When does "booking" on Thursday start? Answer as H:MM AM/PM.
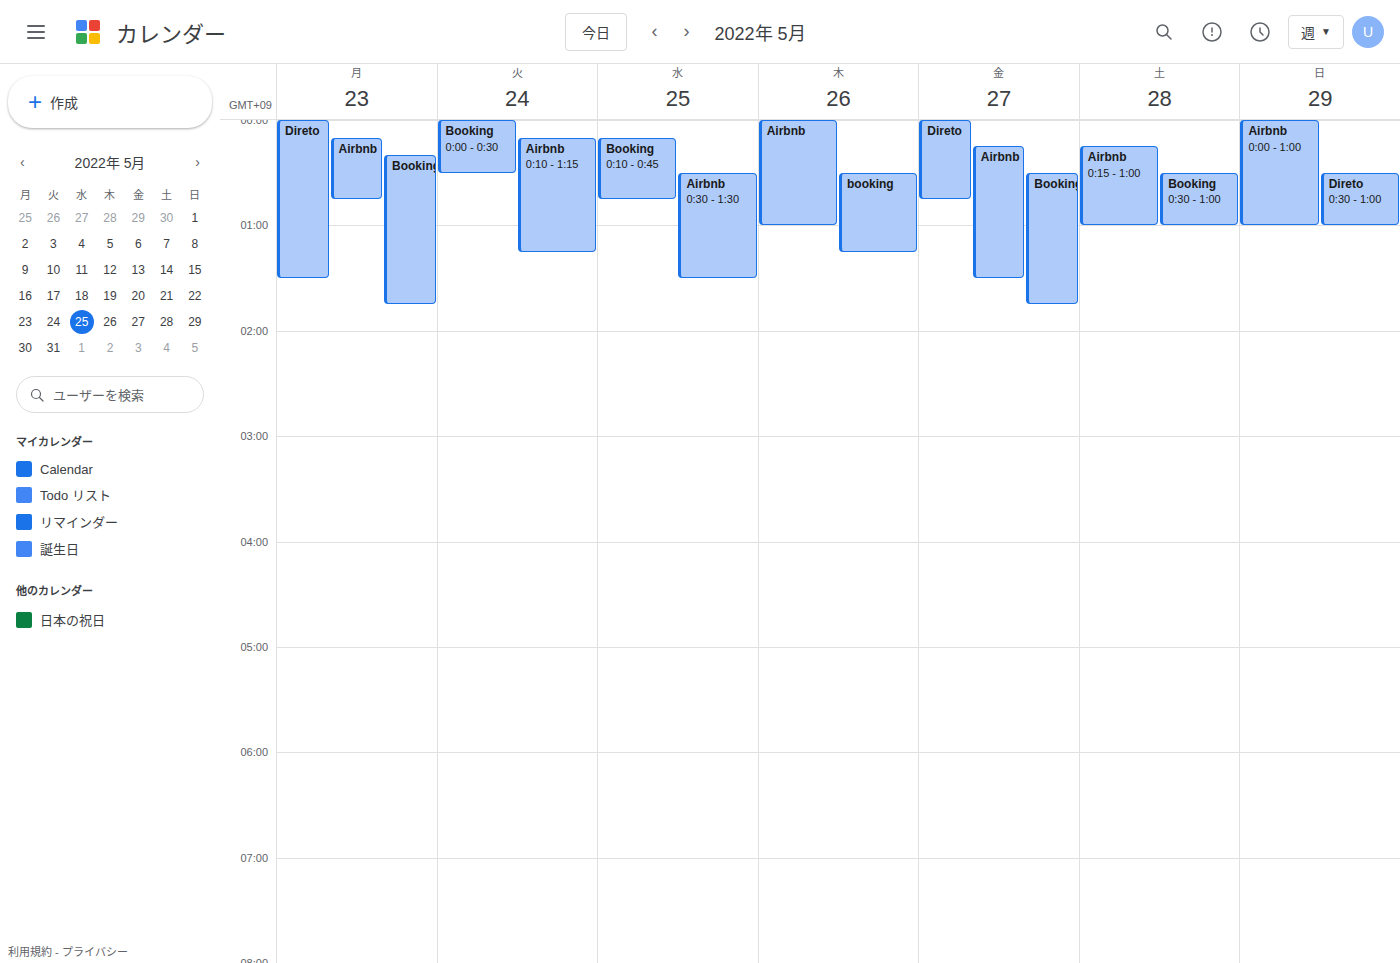
12:30 AM